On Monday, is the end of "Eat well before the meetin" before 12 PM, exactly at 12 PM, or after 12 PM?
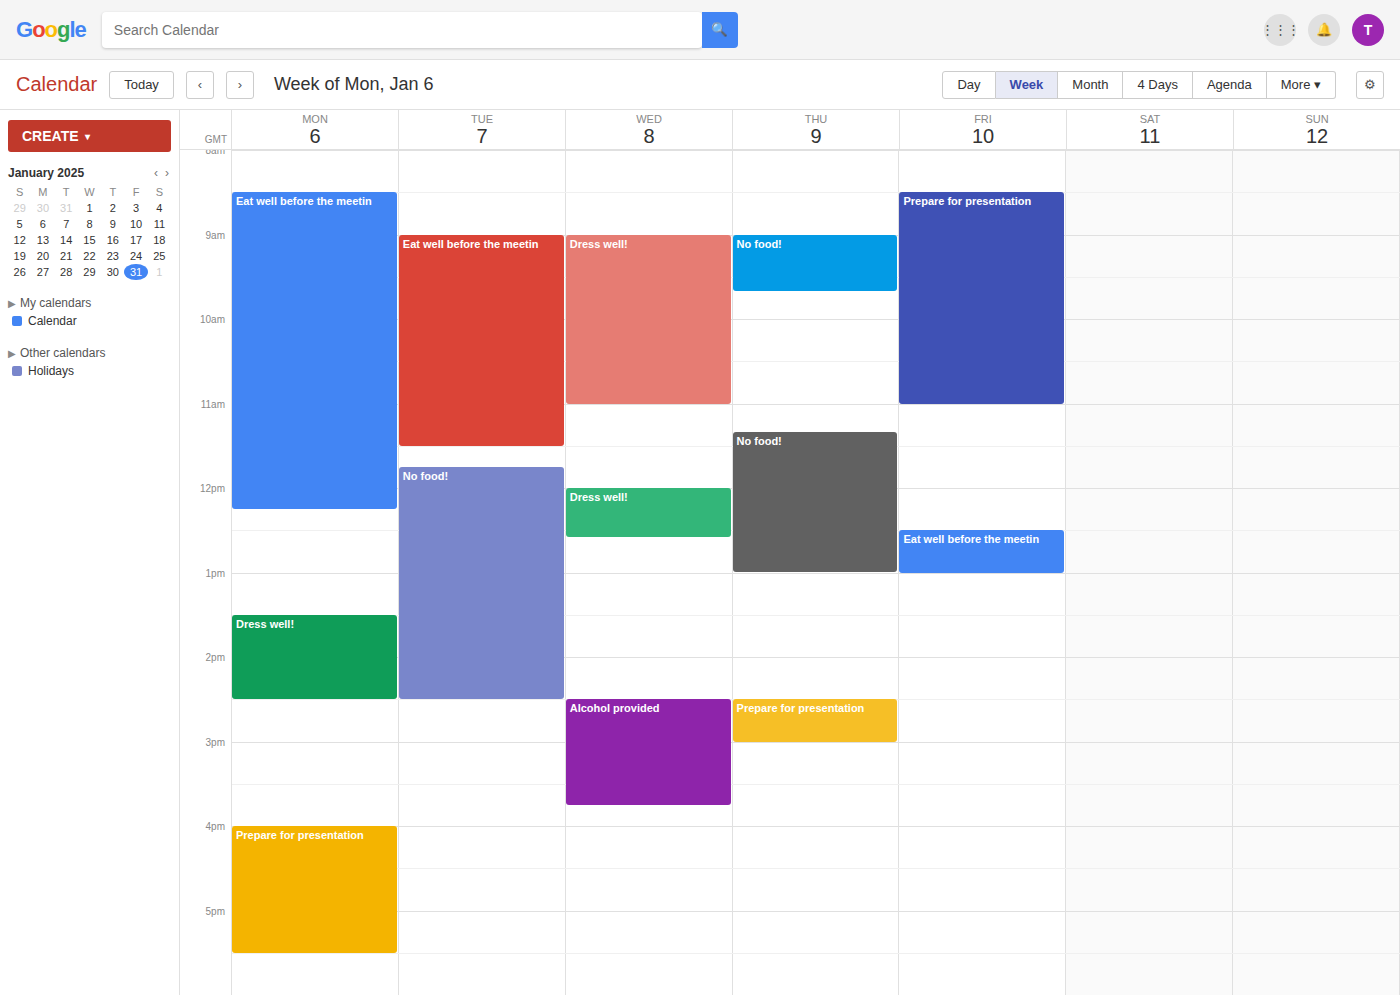
12:15 PM -- after 12 PM, 15 minutes below the 12 PM line.